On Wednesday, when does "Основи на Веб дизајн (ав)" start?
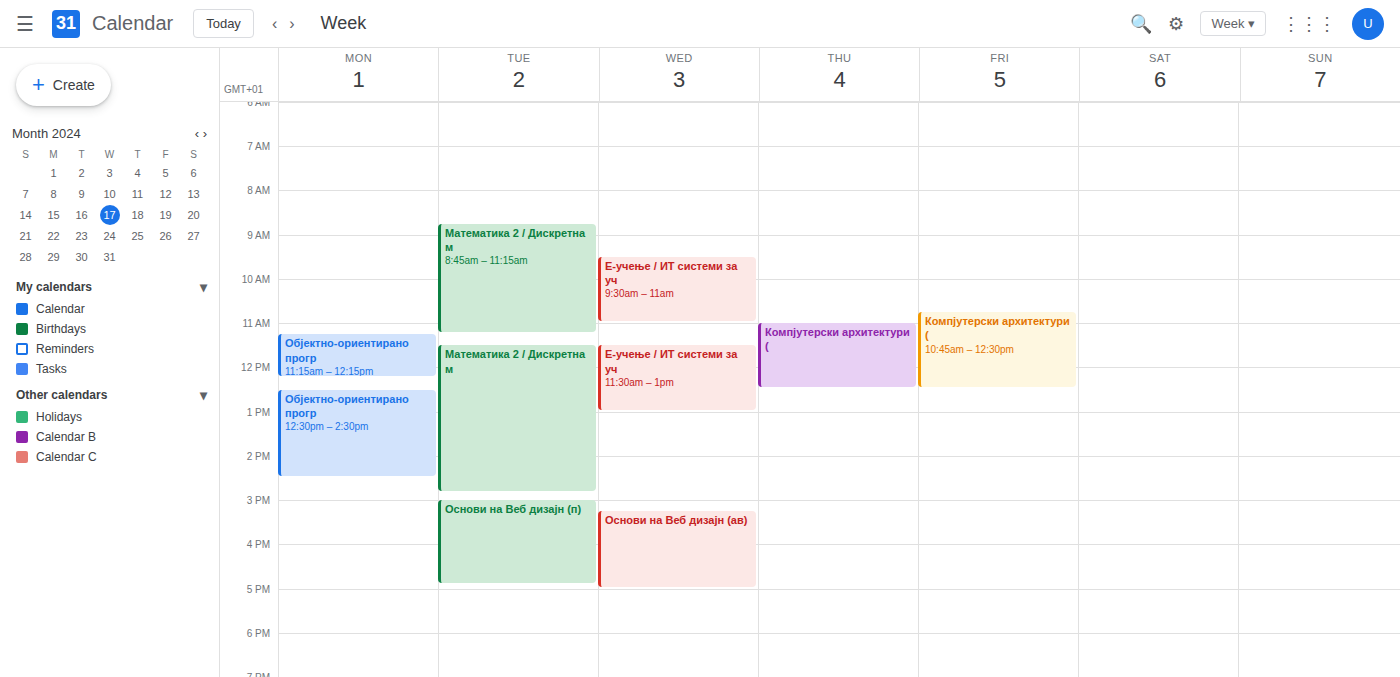
15:15